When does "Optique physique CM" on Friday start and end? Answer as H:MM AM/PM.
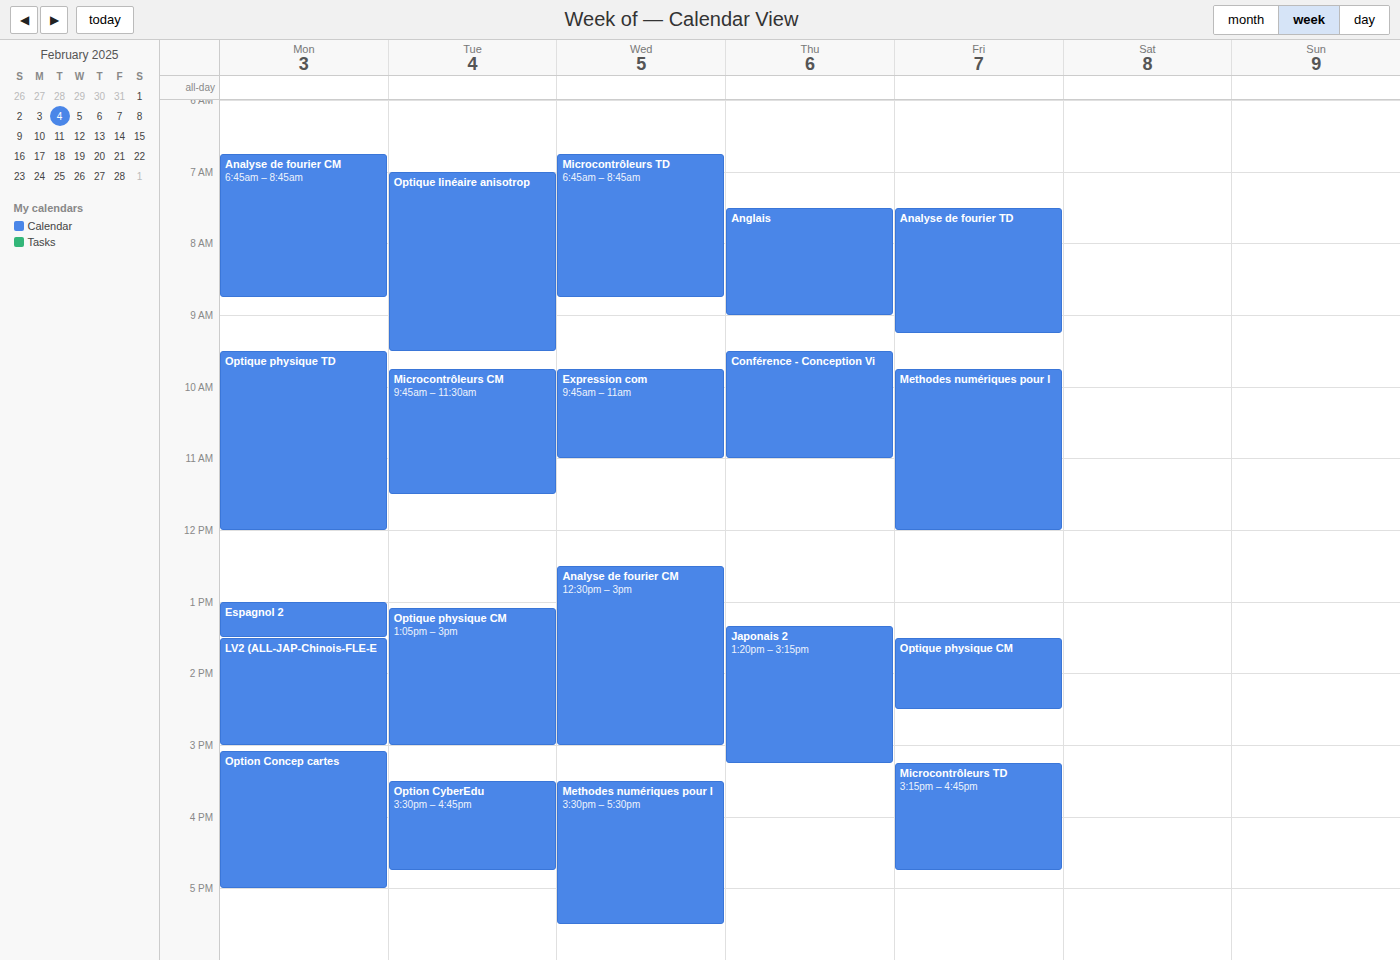
1:30 PM to 2:30 PM